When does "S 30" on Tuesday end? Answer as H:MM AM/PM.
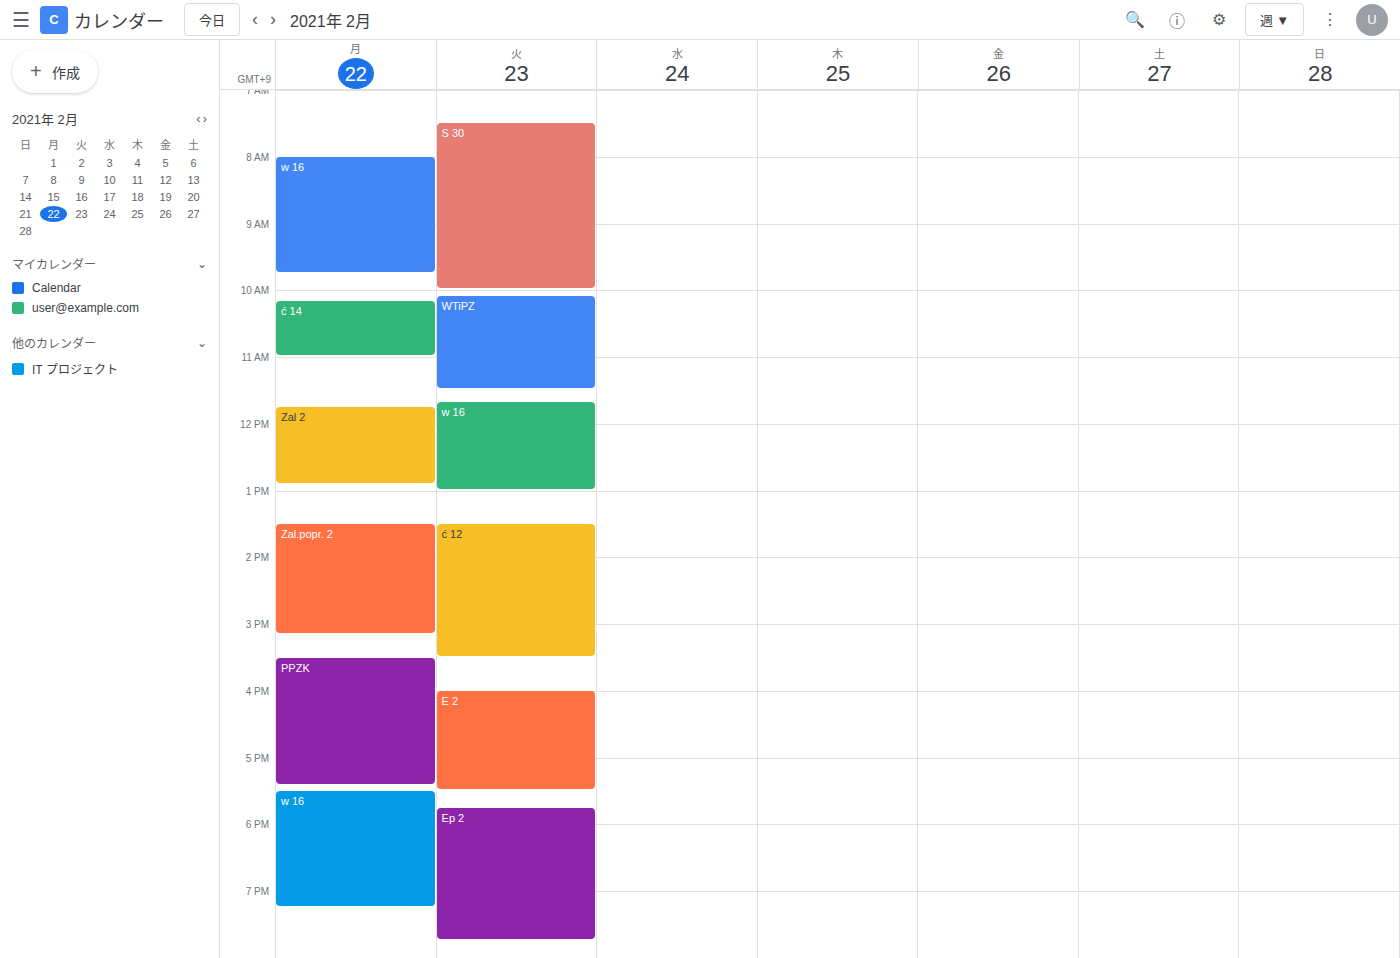
10:00 AM